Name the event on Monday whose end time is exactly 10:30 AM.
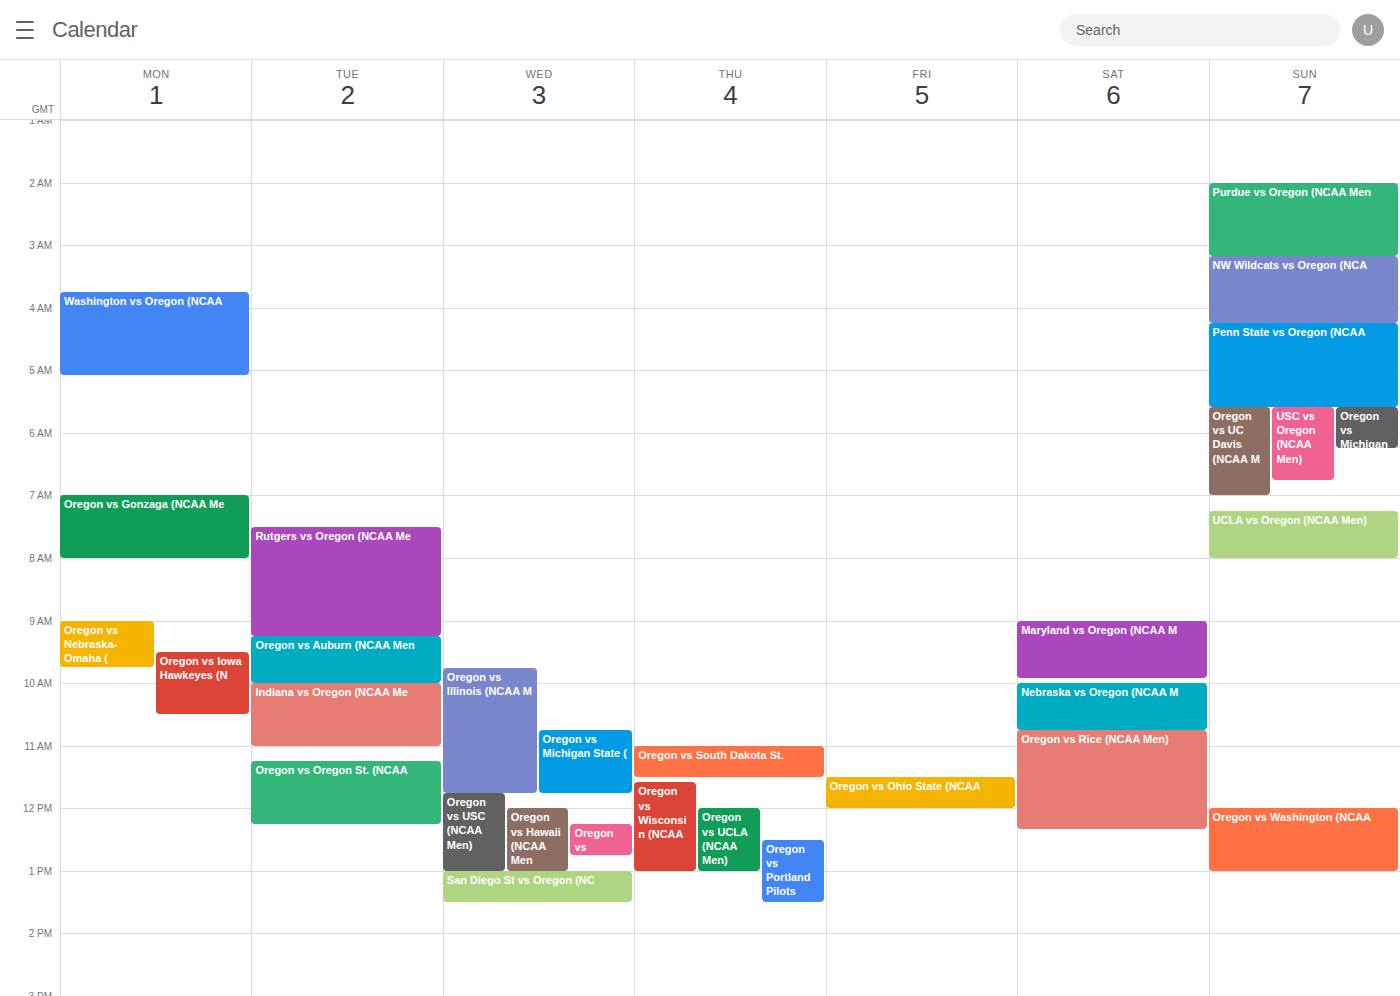
"Oregon vs Iowa Hawkeyes (N"